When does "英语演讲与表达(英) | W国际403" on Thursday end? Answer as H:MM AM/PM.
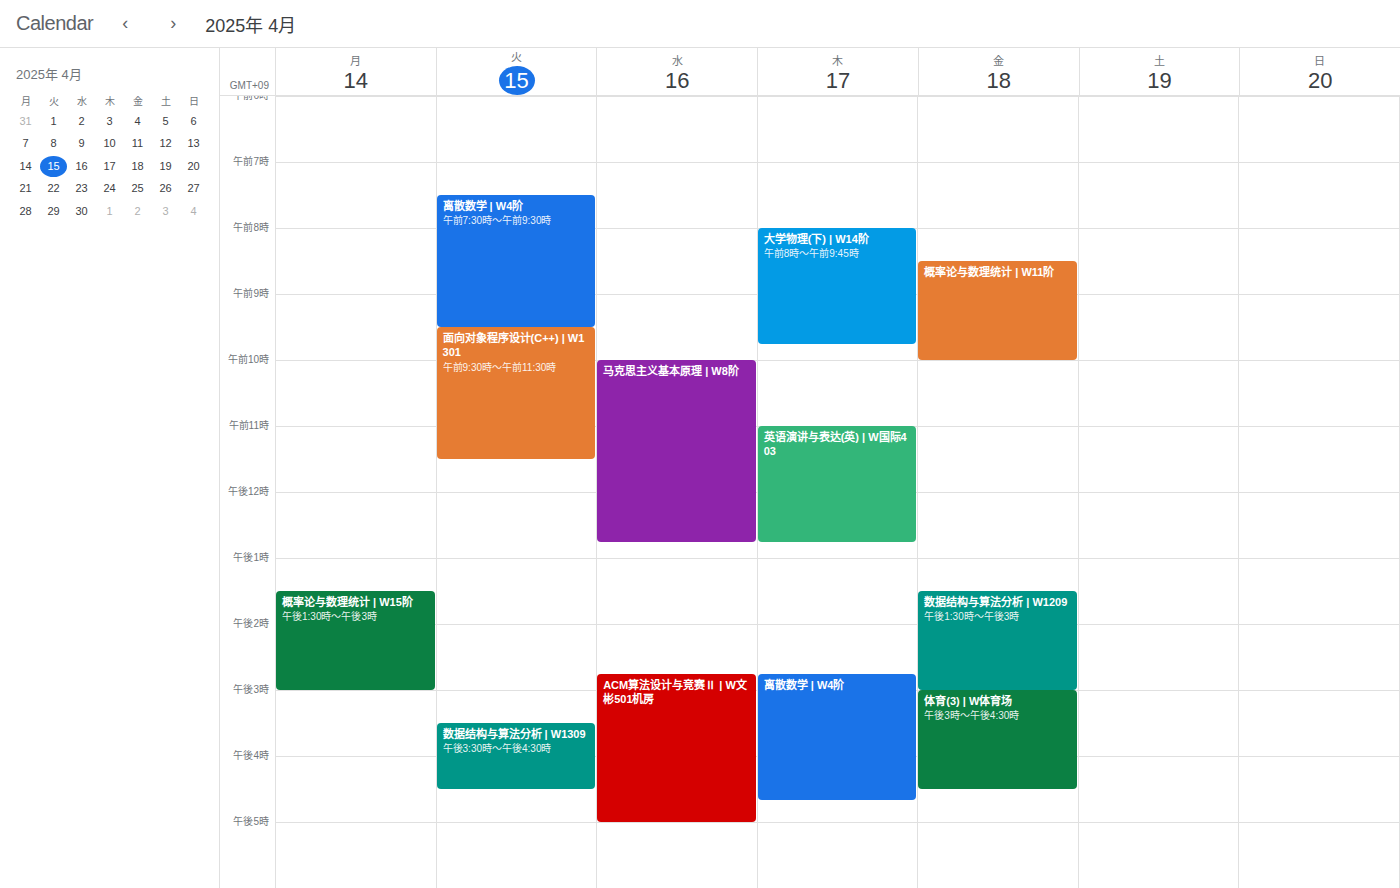
12:45 PM